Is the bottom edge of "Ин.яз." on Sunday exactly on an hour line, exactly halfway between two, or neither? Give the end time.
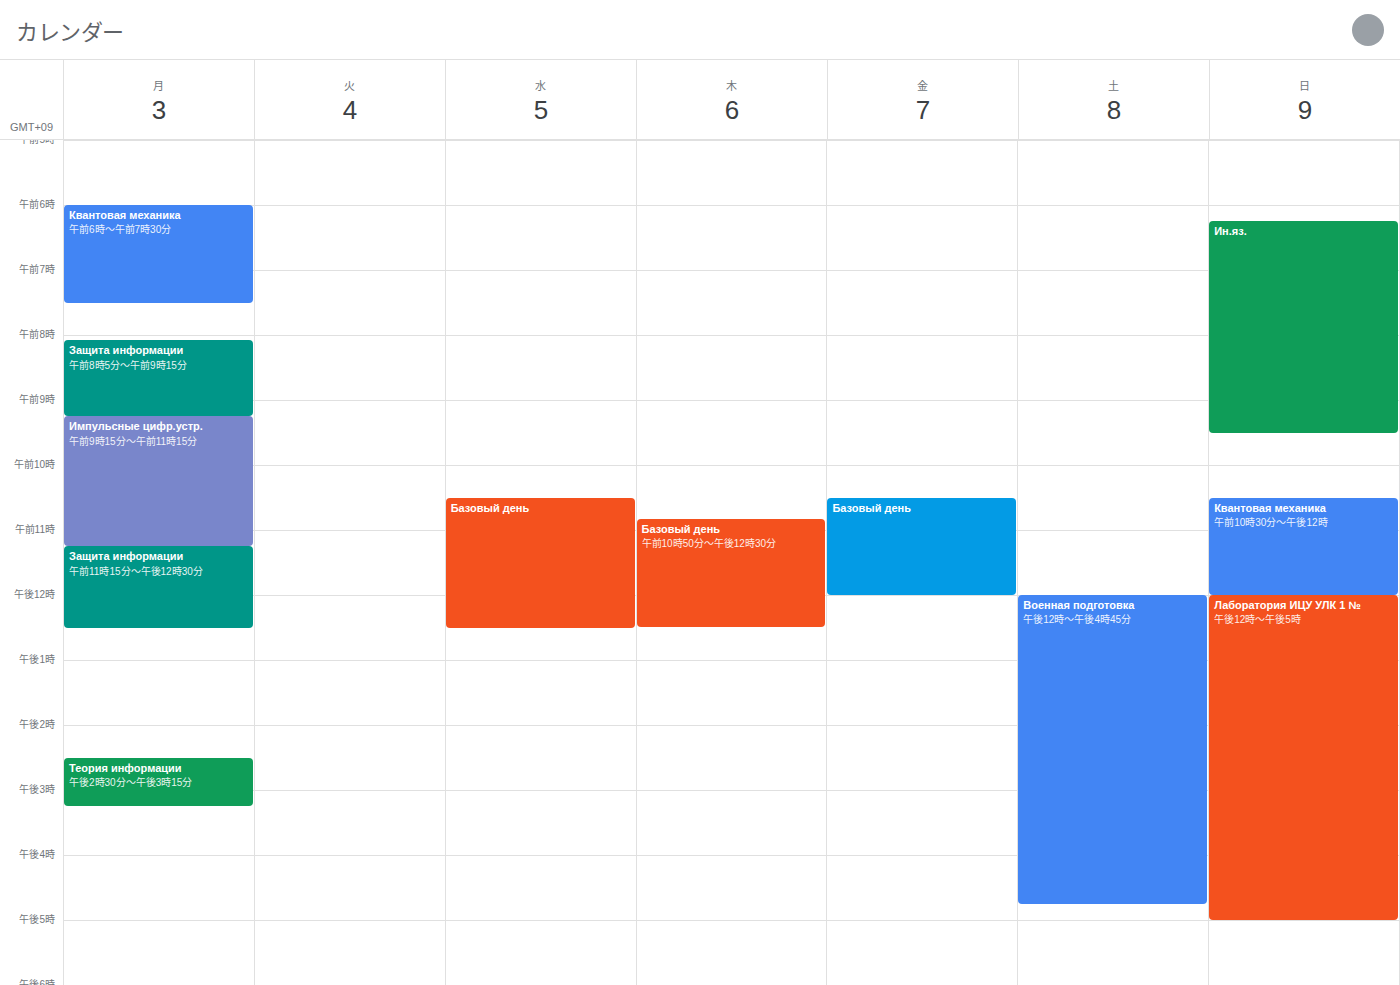
9:30 AM -- halfway between the 9 AM and 10 AM lines.